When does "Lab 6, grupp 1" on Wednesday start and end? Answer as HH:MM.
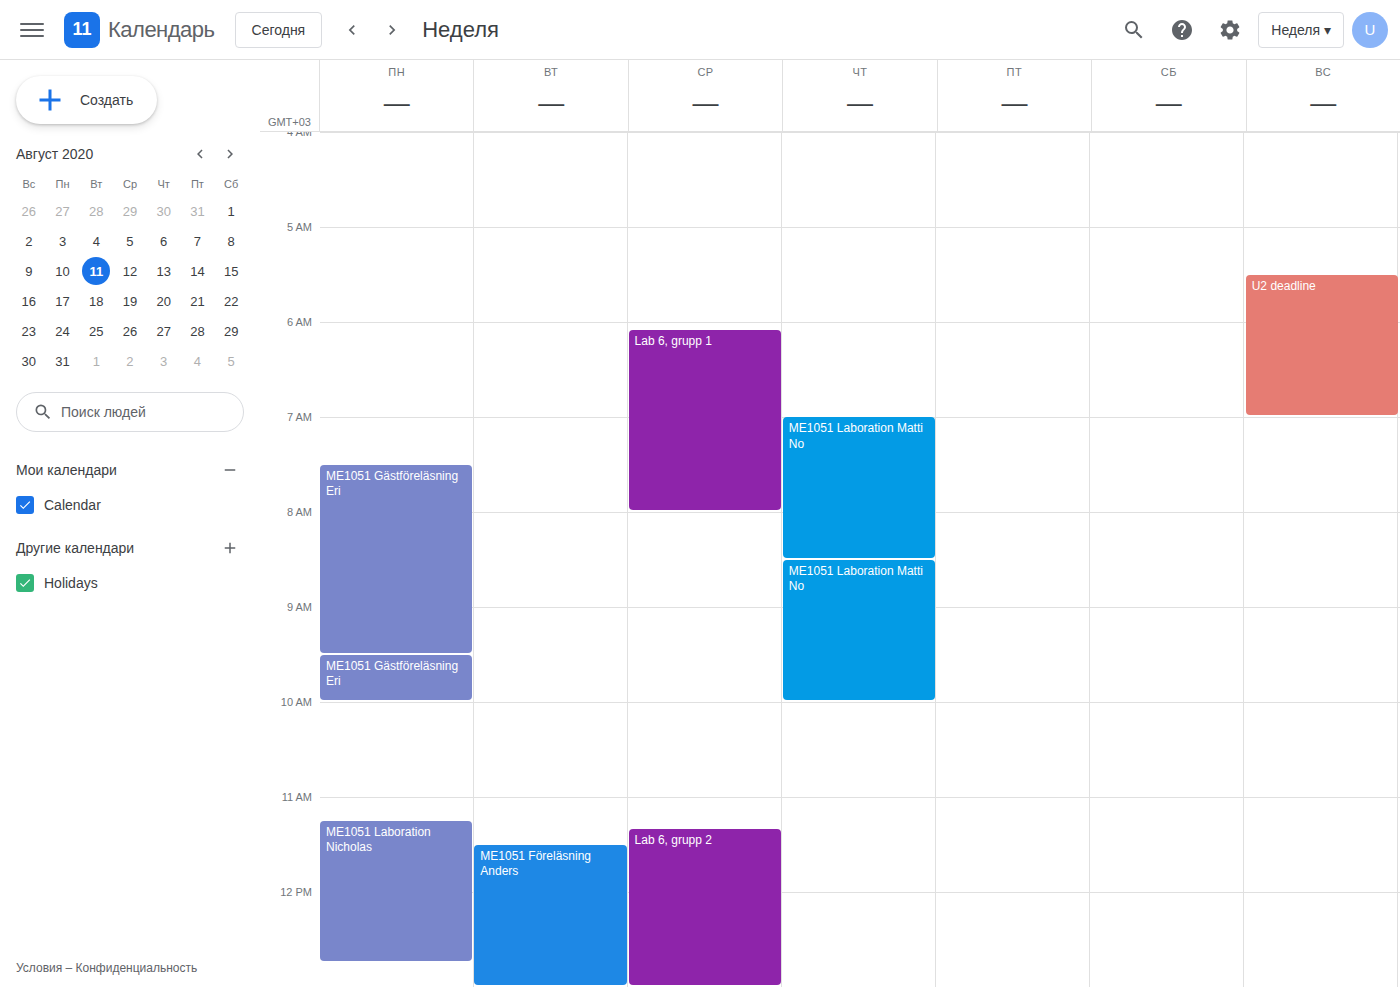
06:05 to 08:00